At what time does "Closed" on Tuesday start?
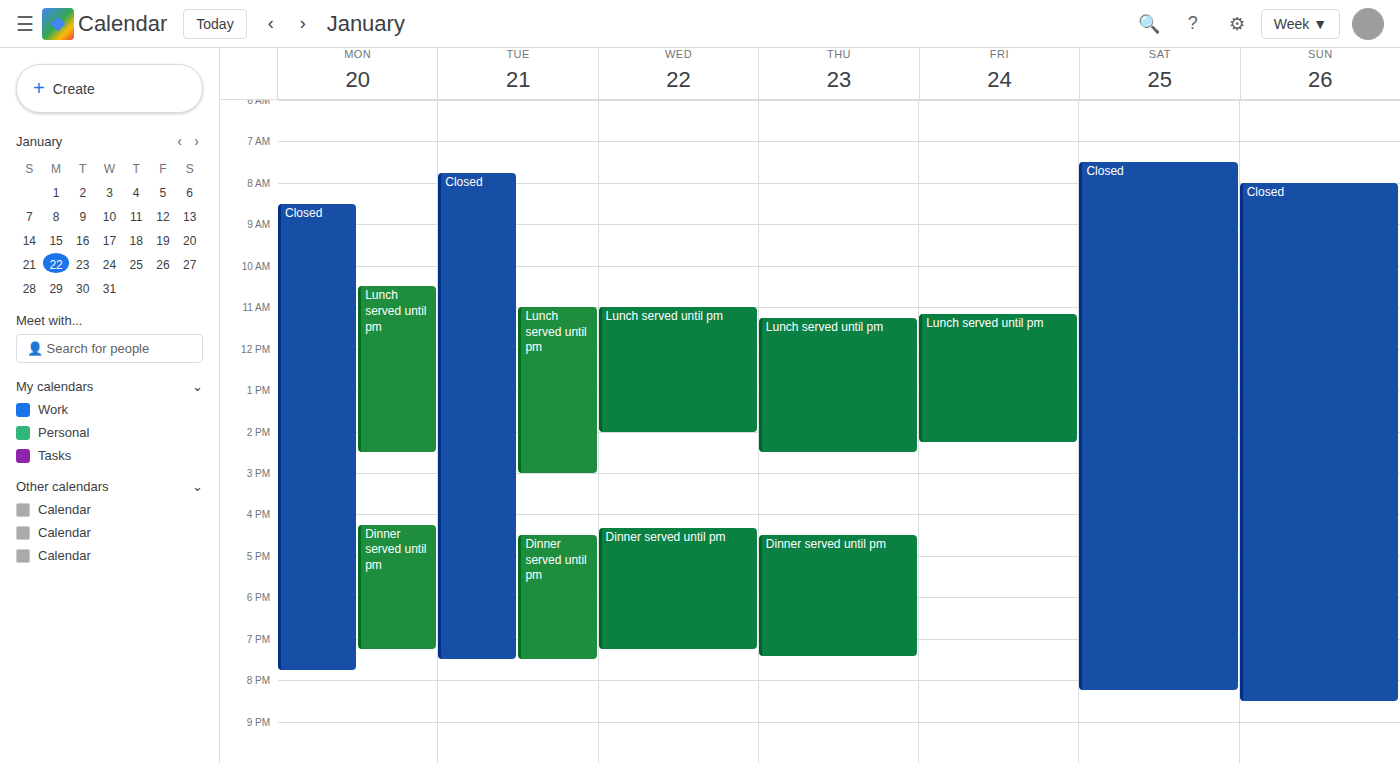
7:45 AM